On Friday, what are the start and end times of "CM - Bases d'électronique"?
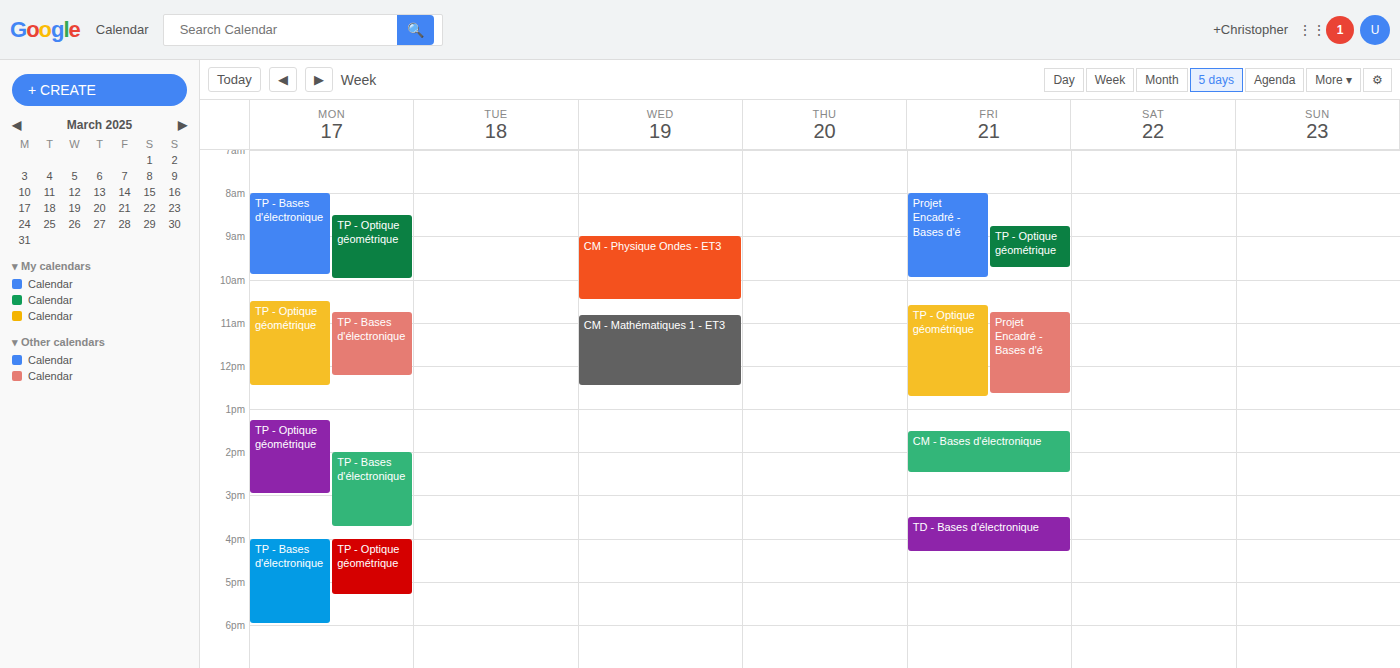
1:30 PM to 2:30 PM